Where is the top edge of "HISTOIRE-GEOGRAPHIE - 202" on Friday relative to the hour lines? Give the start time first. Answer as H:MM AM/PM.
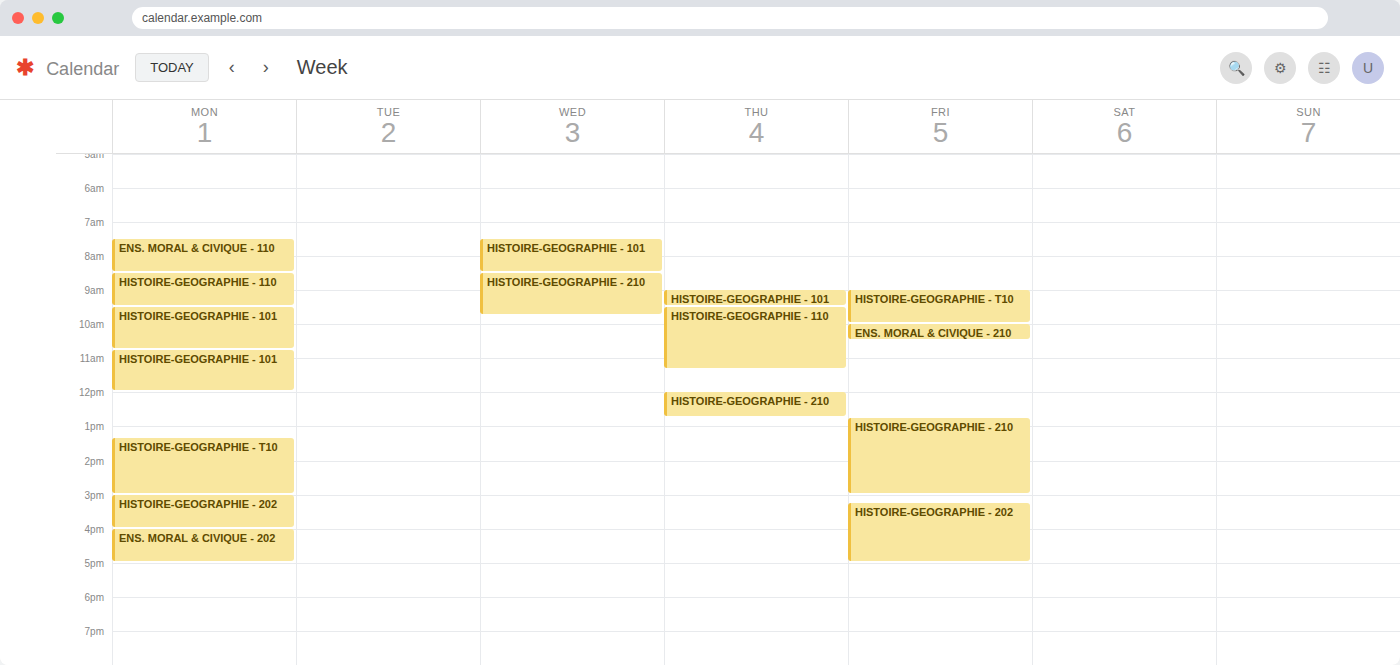
3:15 PM -- neither: a quarter of the way from the 3 PM line to the 4 PM line.